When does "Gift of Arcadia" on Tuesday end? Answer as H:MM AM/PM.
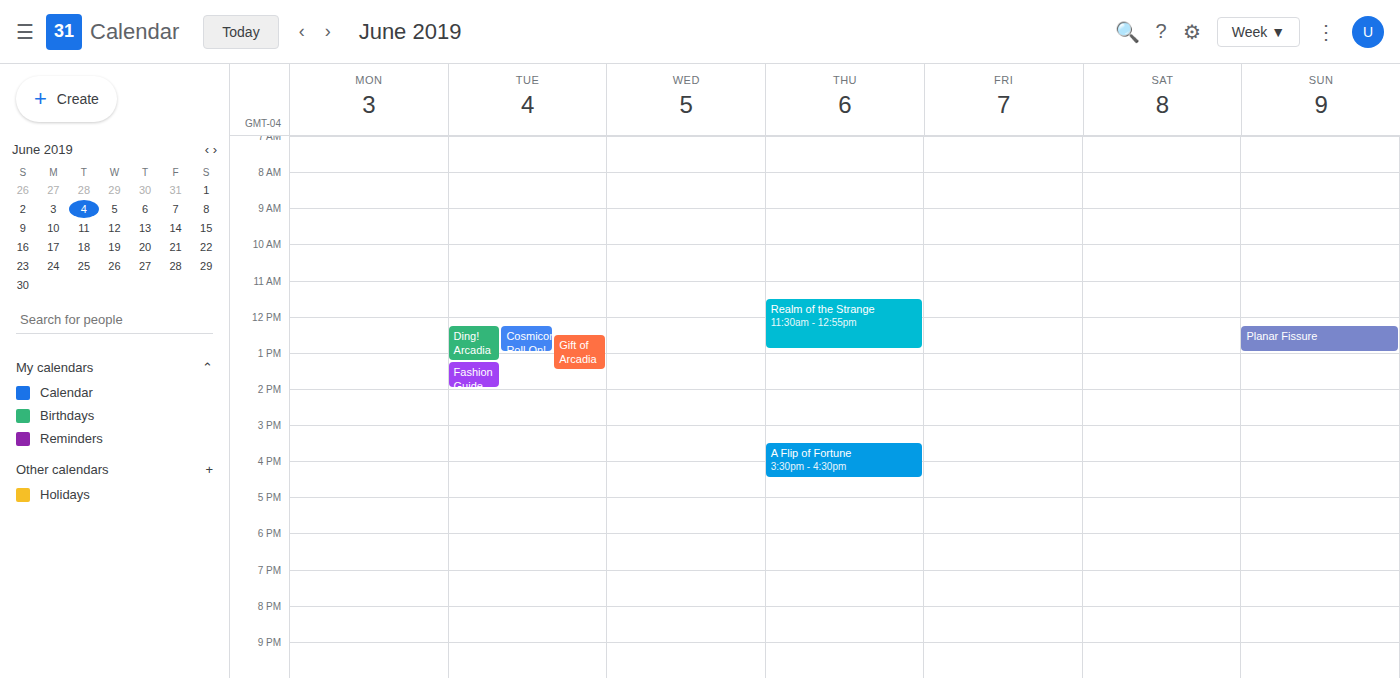
1:30 PM